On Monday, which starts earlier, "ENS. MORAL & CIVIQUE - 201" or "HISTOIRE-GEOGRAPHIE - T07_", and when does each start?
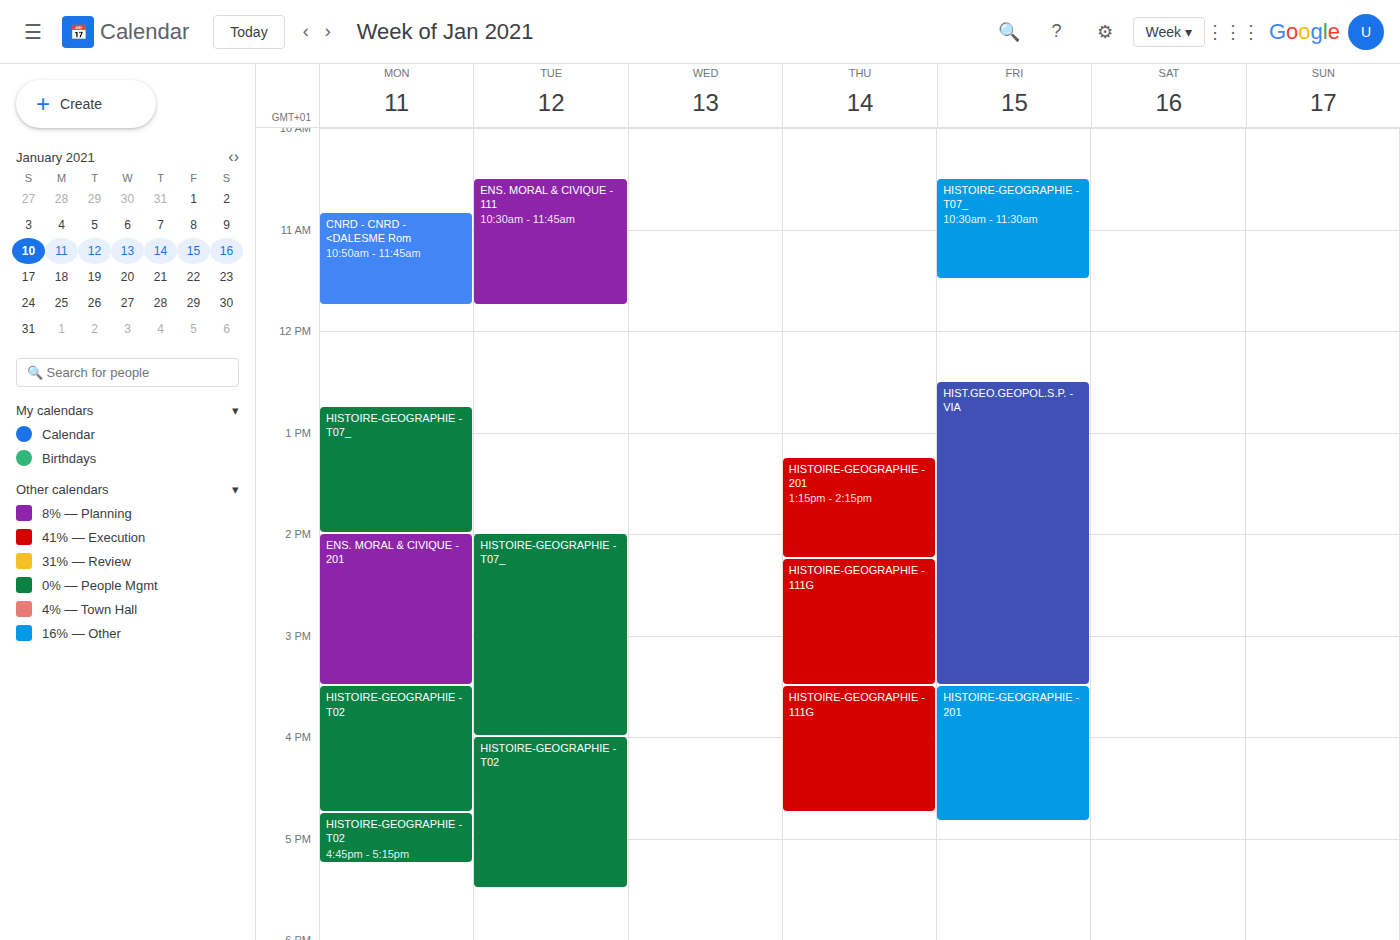
"HISTOIRE-GEOGRAPHIE - T07_" 12:45 PM; "ENS. MORAL & CIVIQUE - 201" 2:00 PM.